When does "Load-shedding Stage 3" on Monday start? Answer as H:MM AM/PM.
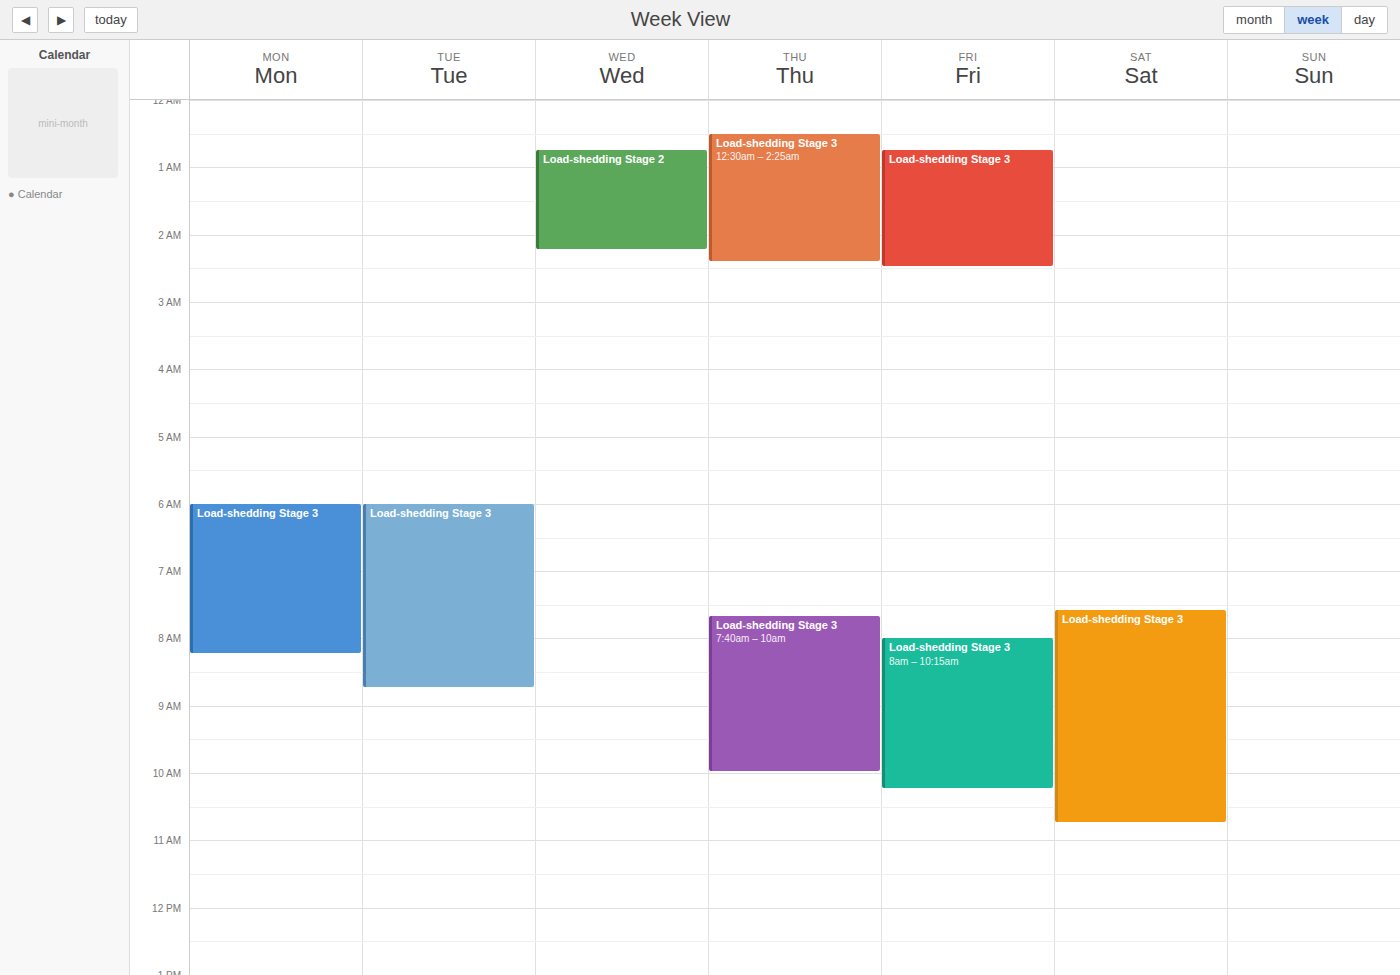
6:00 AM